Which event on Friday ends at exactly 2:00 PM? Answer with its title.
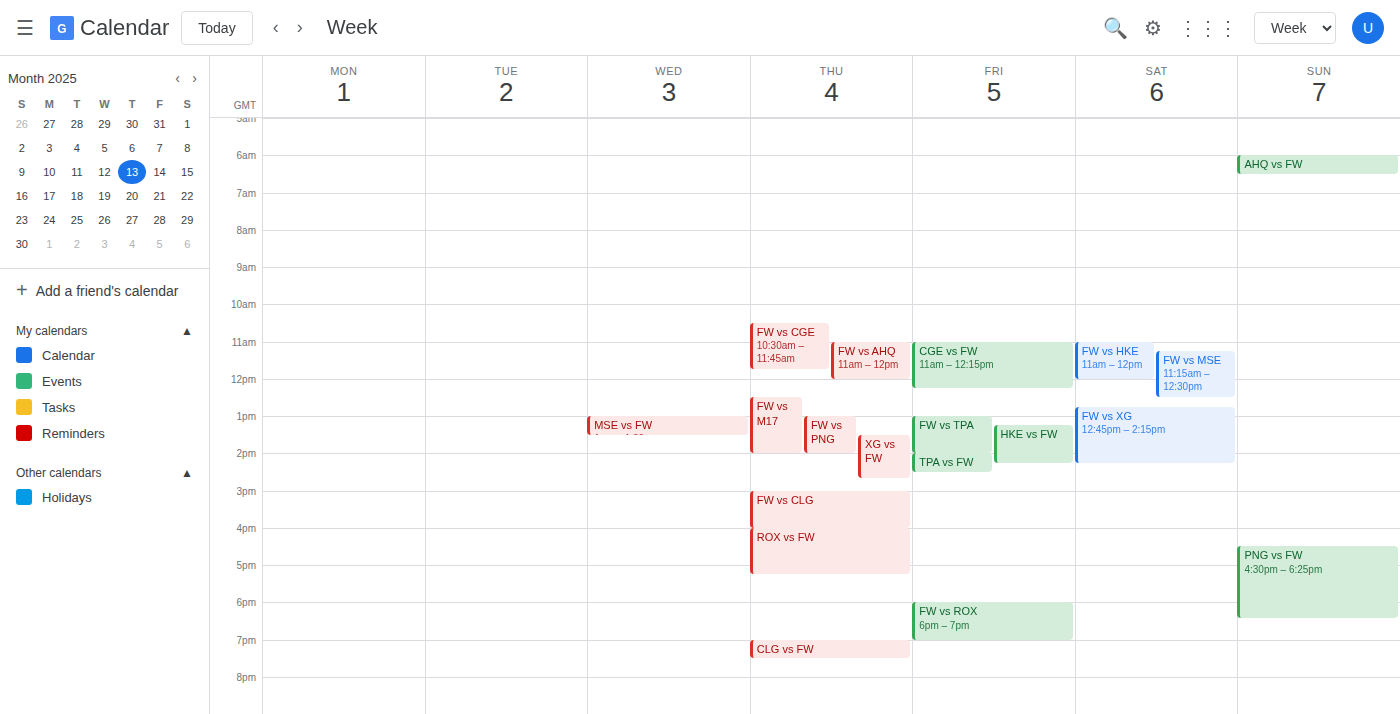
"FW vs TPA"